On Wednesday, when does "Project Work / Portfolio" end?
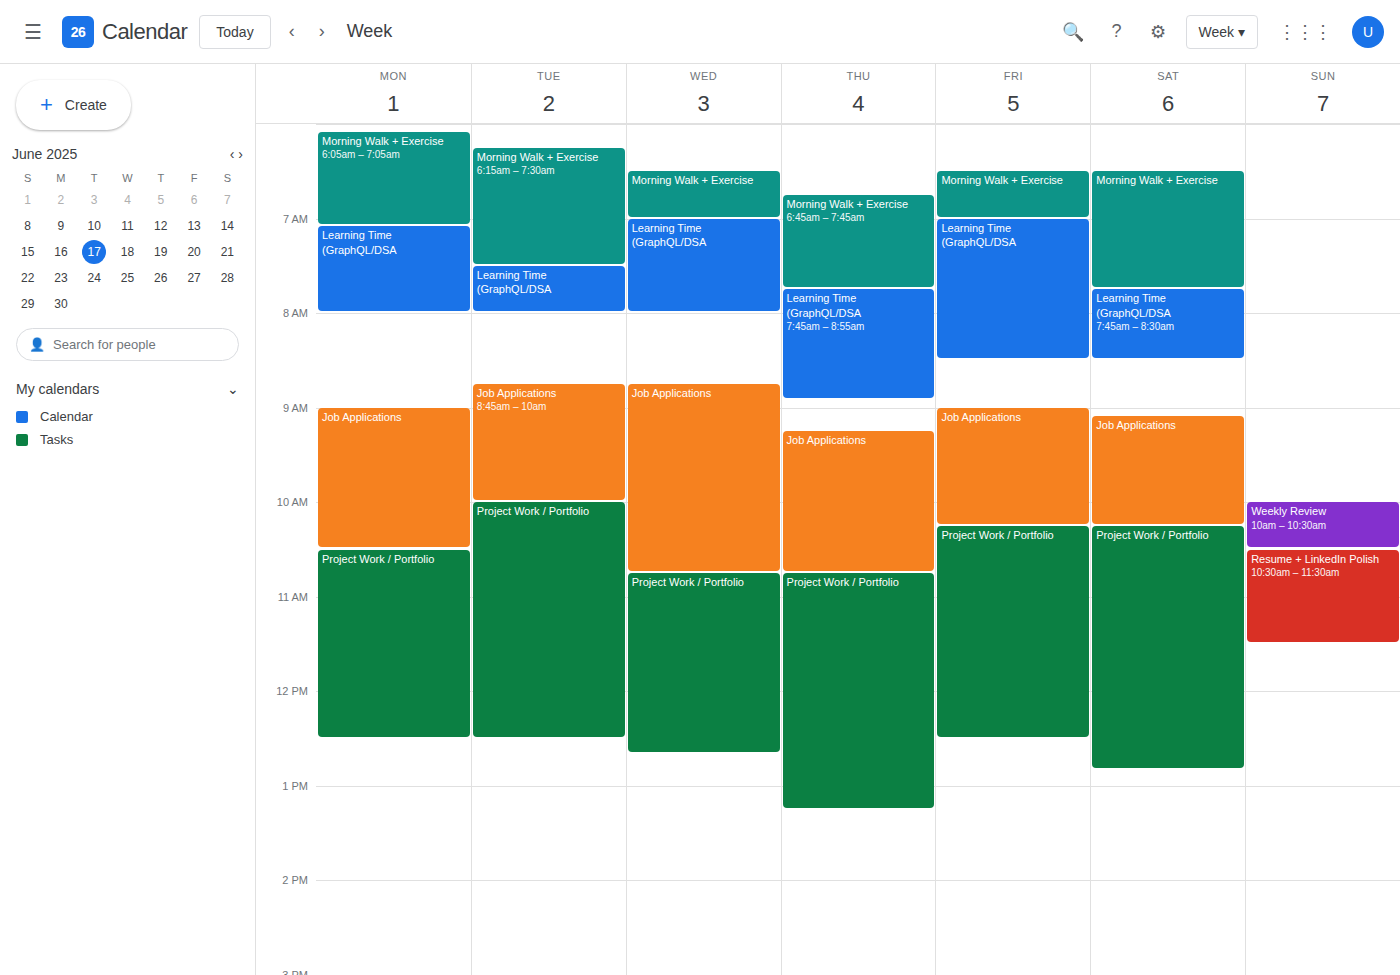
12:40 PM